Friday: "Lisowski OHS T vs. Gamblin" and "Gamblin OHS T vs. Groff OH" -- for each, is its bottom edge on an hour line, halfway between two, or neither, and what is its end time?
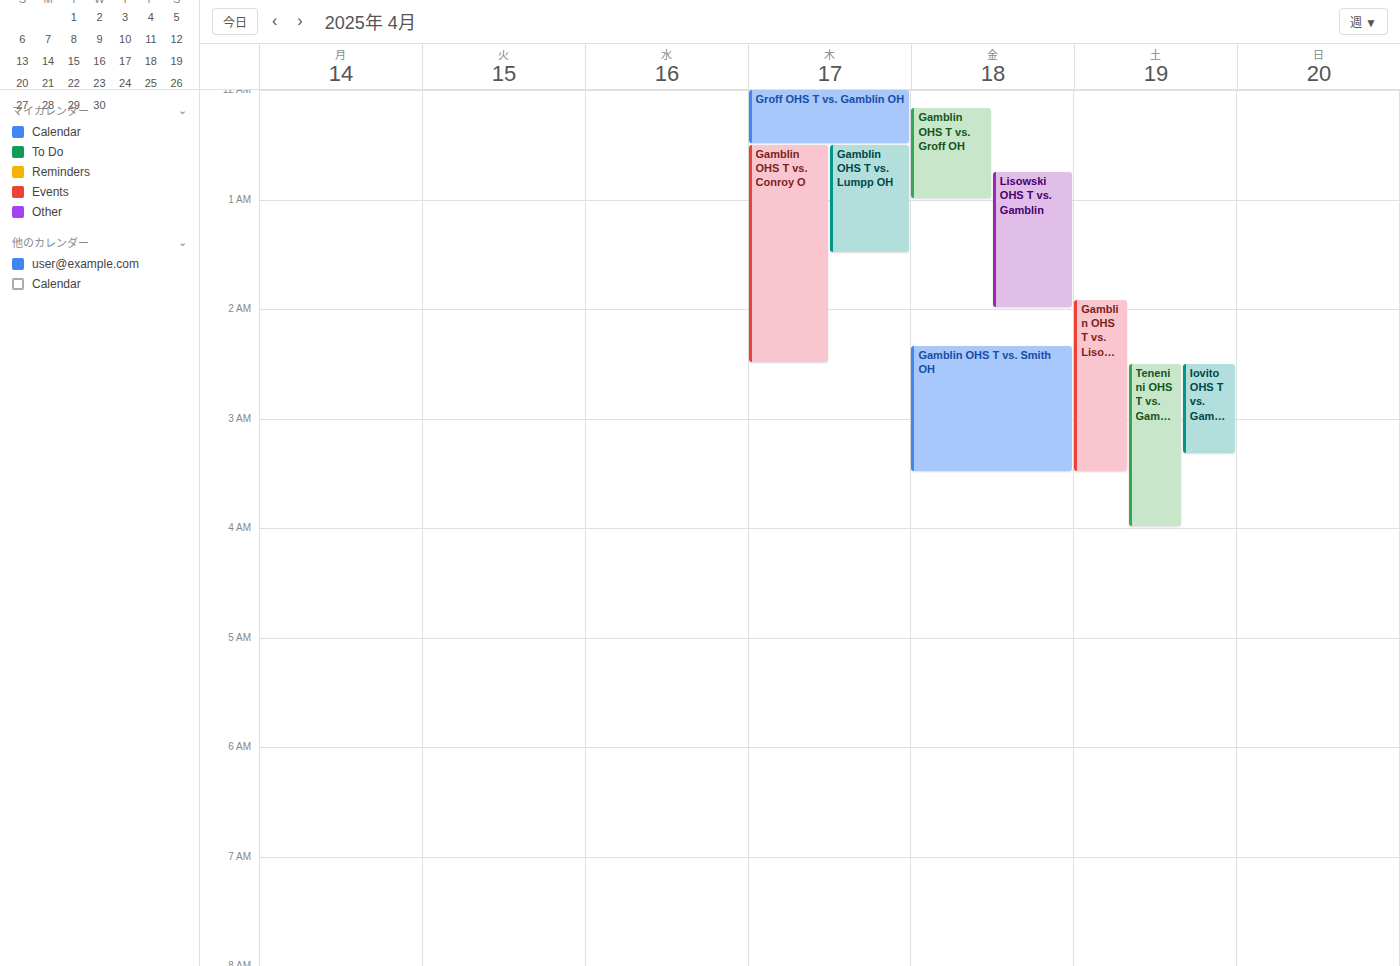
"Lisowski OHS T vs. Gamblin": 2:00 AM, exactly on the 2 AM line. "Gamblin OHS T vs. Groff OH": 1:00 AM, exactly on the 1 AM line.